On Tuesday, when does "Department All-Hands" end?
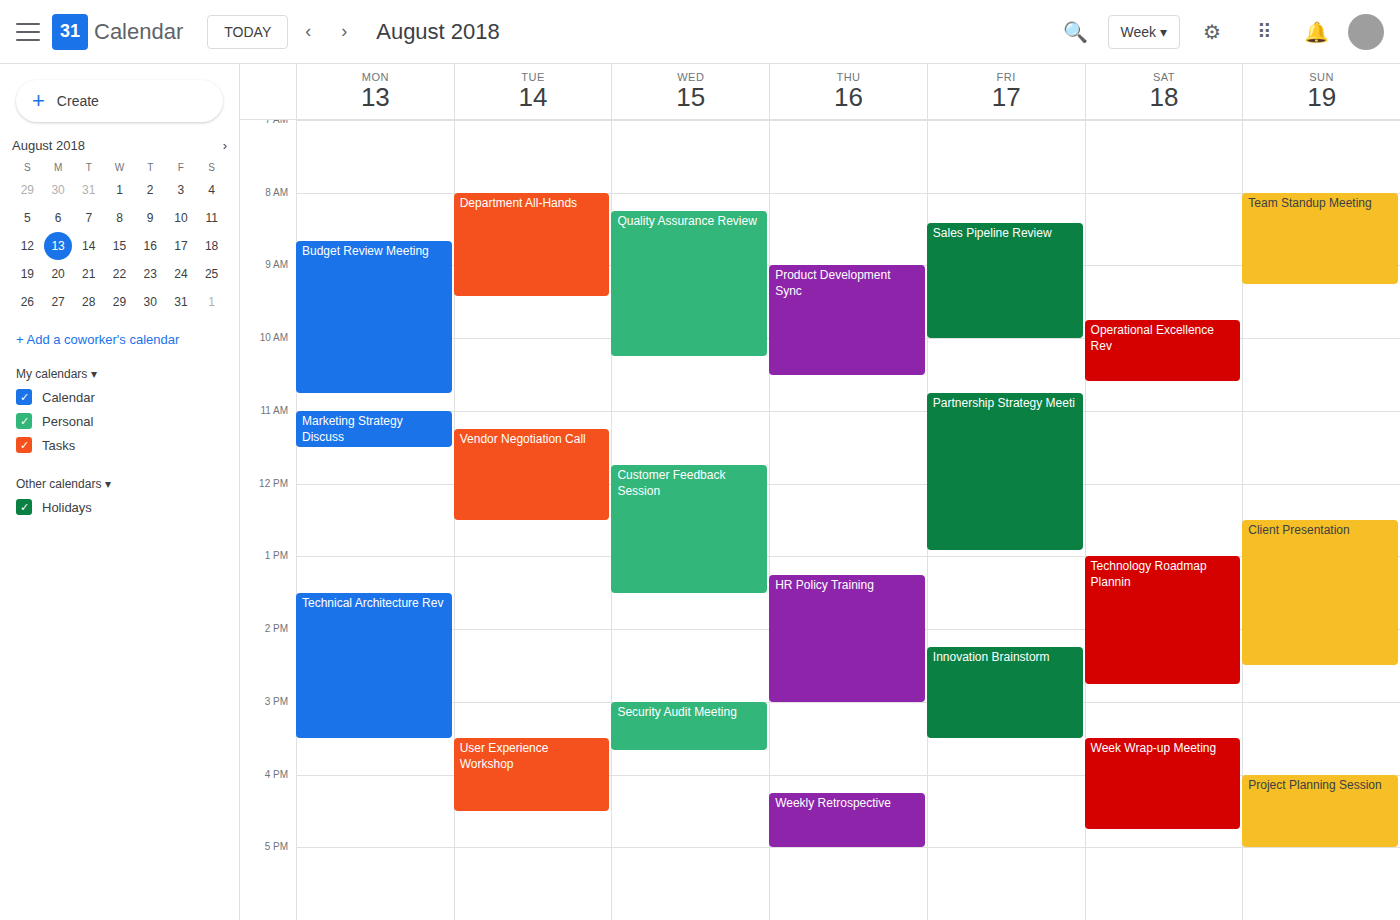
09:25